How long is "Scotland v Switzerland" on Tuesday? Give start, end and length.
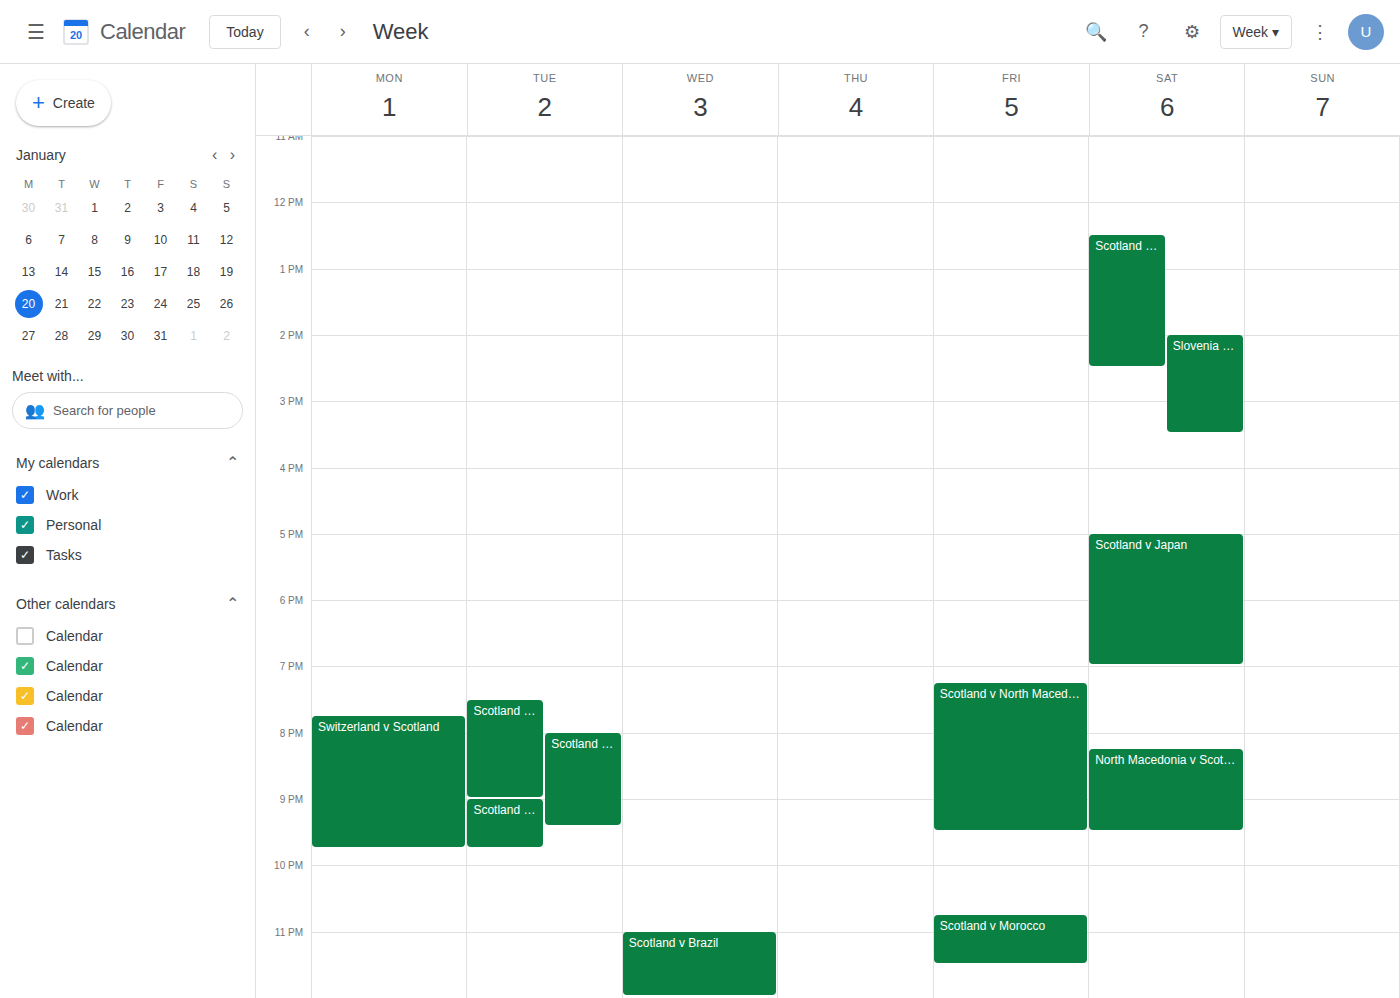
9:00 PM to 9:45 PM, 45 minutes